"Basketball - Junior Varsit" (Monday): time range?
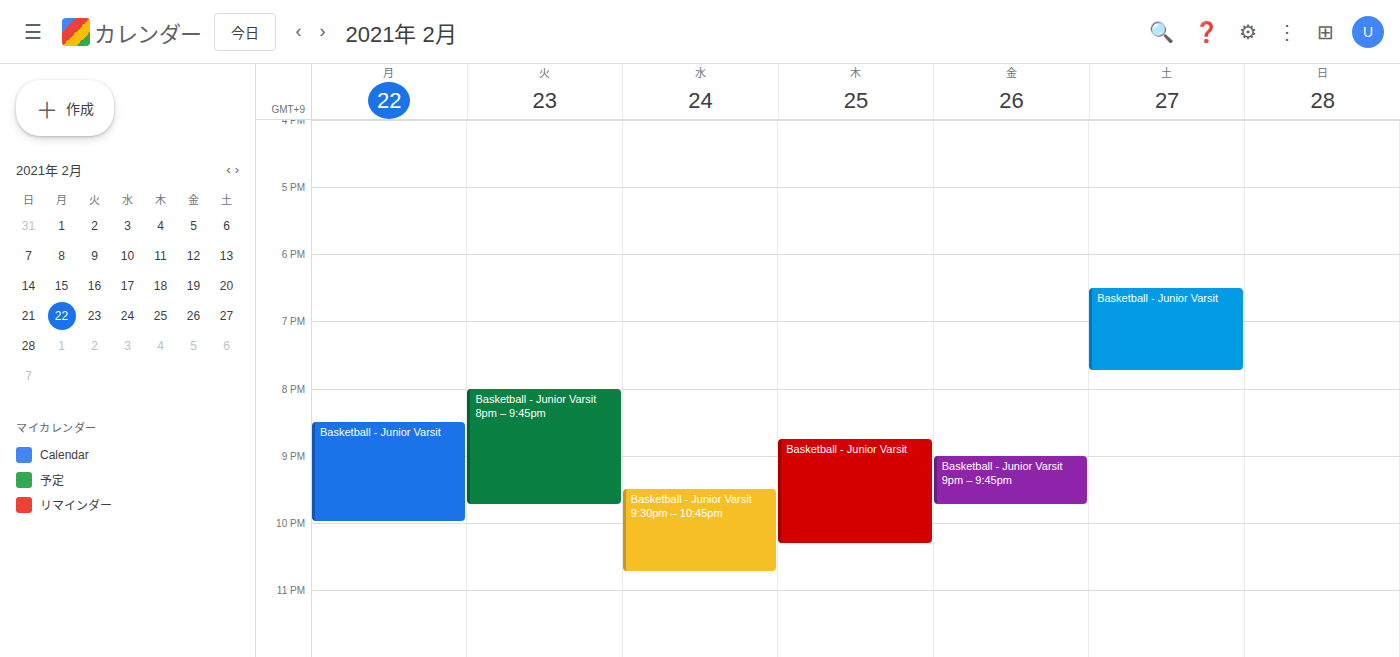
8:30 PM to 10:00 PM